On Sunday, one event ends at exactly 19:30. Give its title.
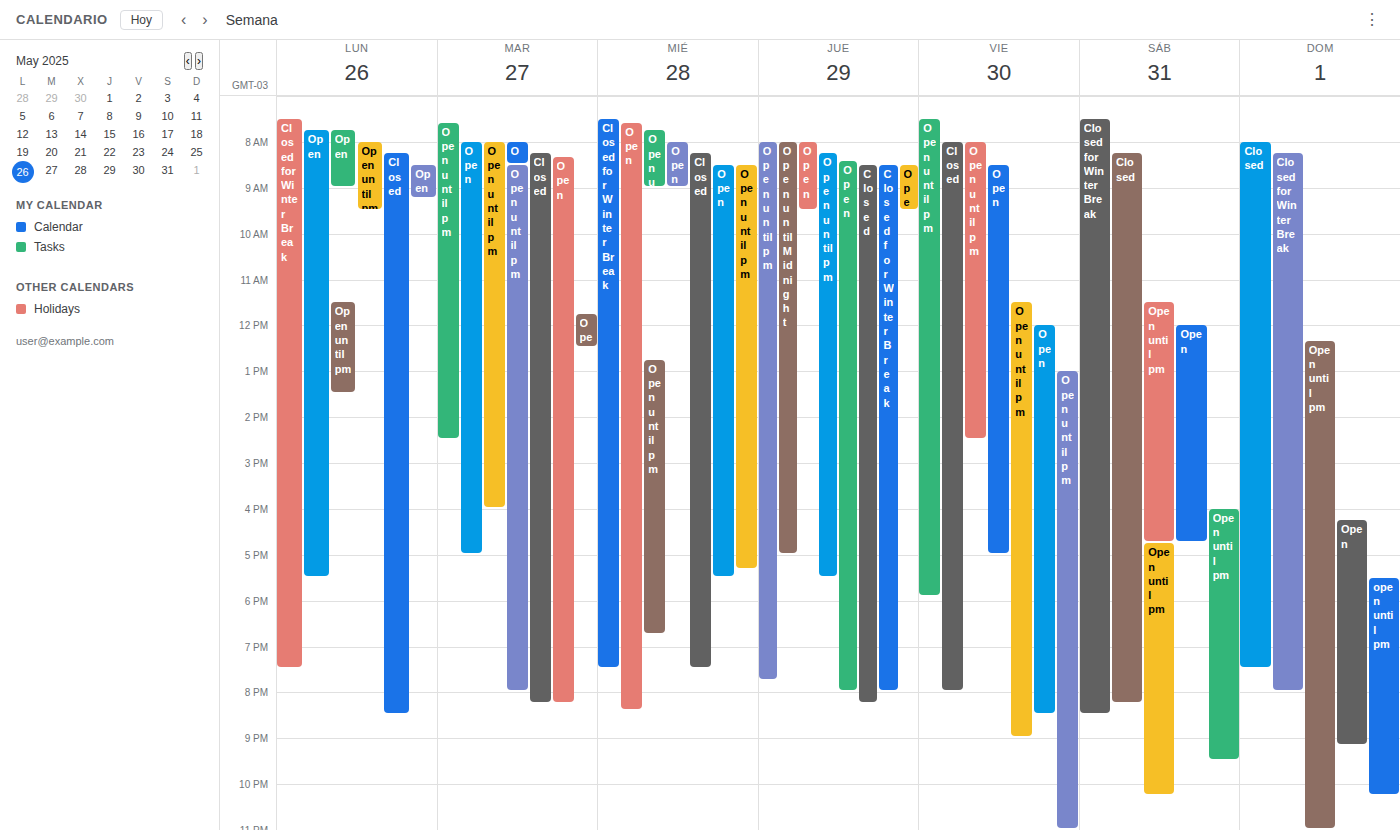
"Closed"